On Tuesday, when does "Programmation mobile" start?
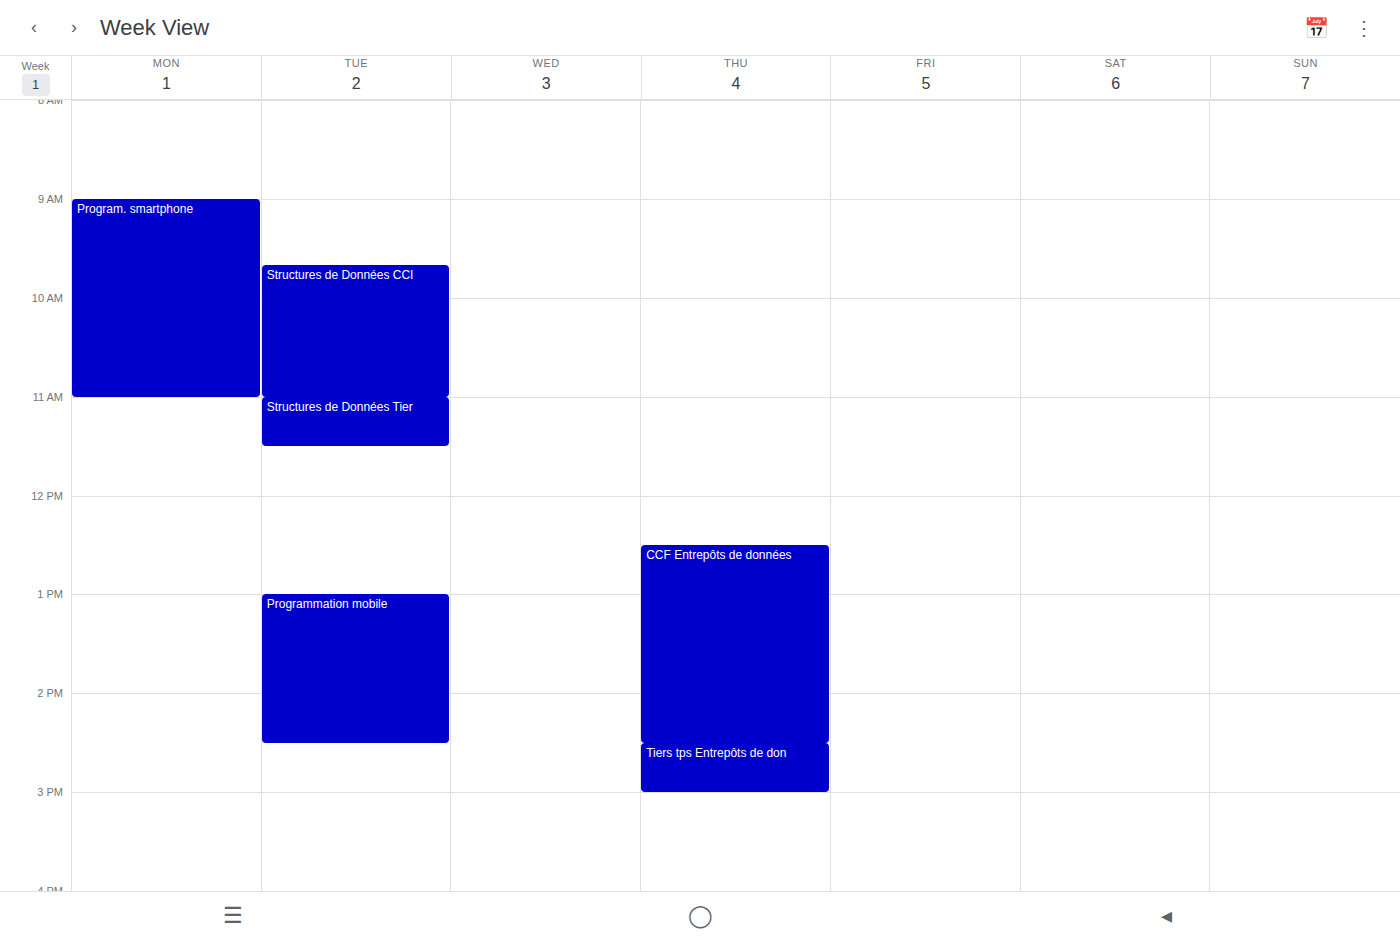
1:00 PM